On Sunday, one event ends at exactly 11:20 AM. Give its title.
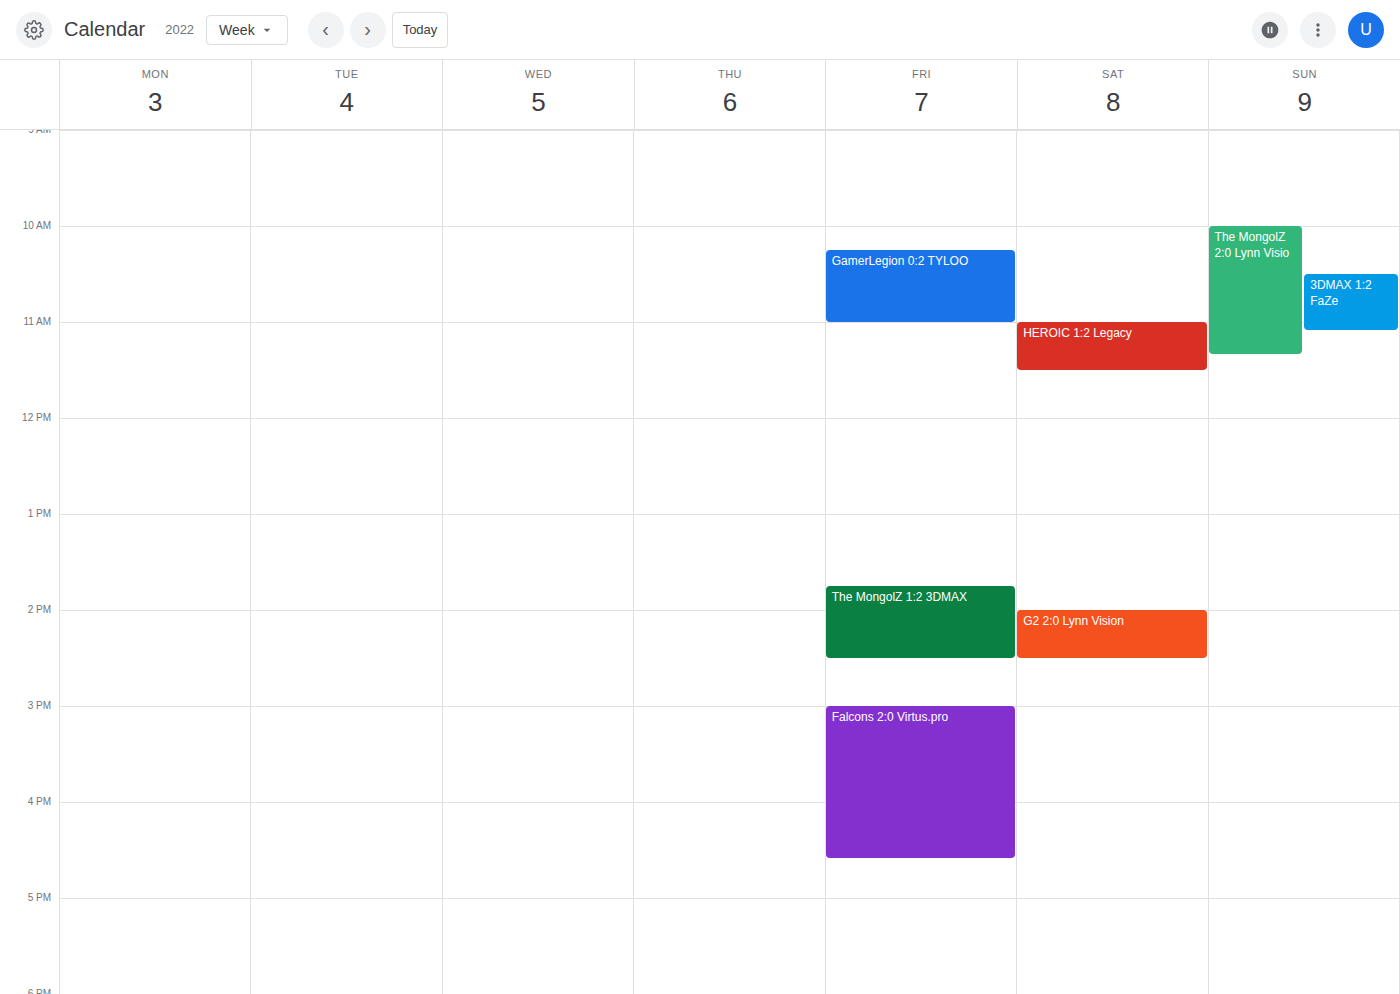
"The MongolZ 2:0 Lynn Visio"